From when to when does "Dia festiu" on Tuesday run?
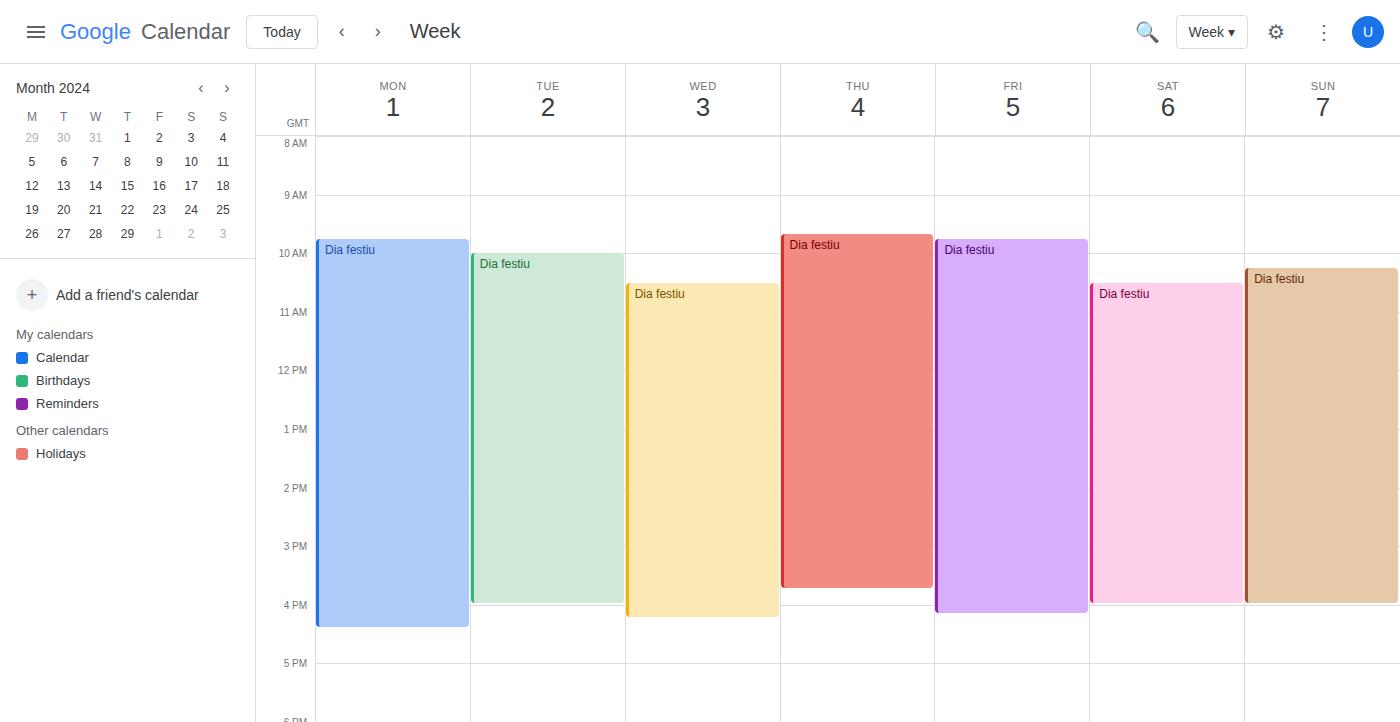
10:00 AM to 4:00 PM